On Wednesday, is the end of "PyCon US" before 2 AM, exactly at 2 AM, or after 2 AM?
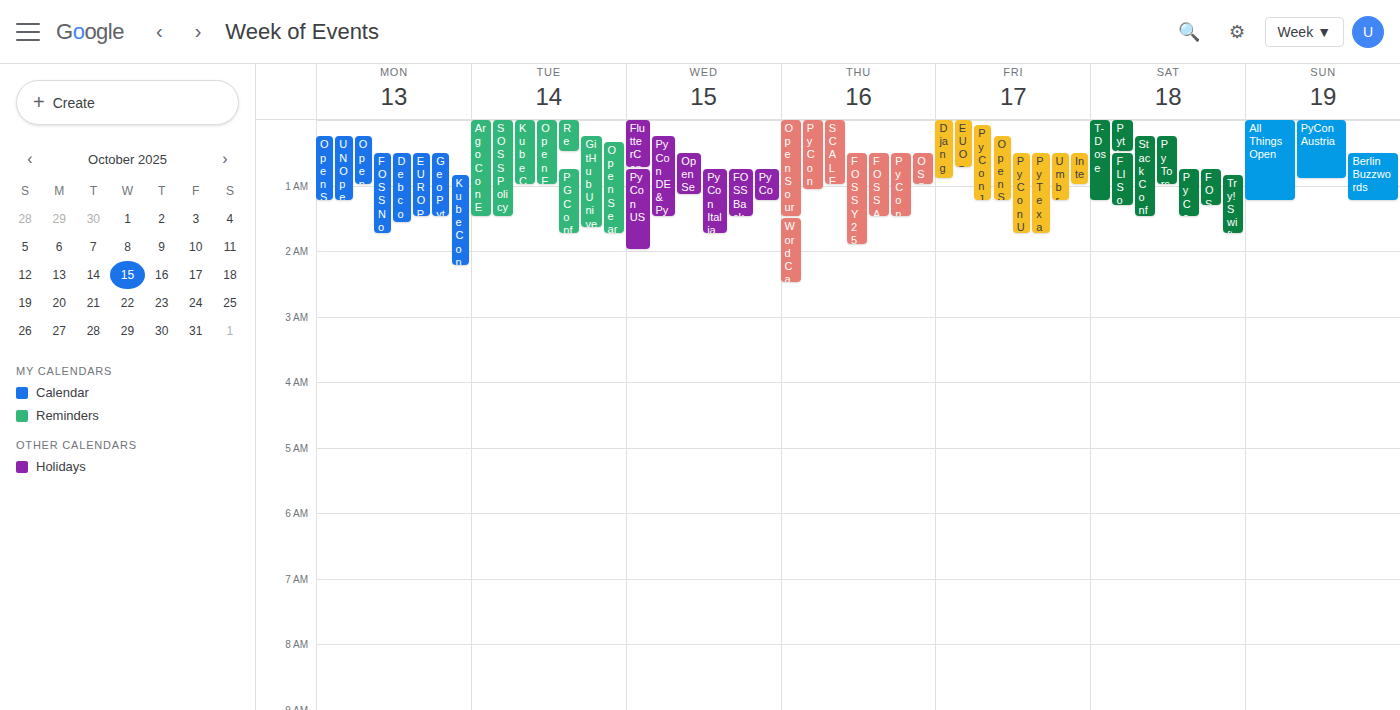
2:00 AM -- exactly at 2 AM, on the 2 AM line.